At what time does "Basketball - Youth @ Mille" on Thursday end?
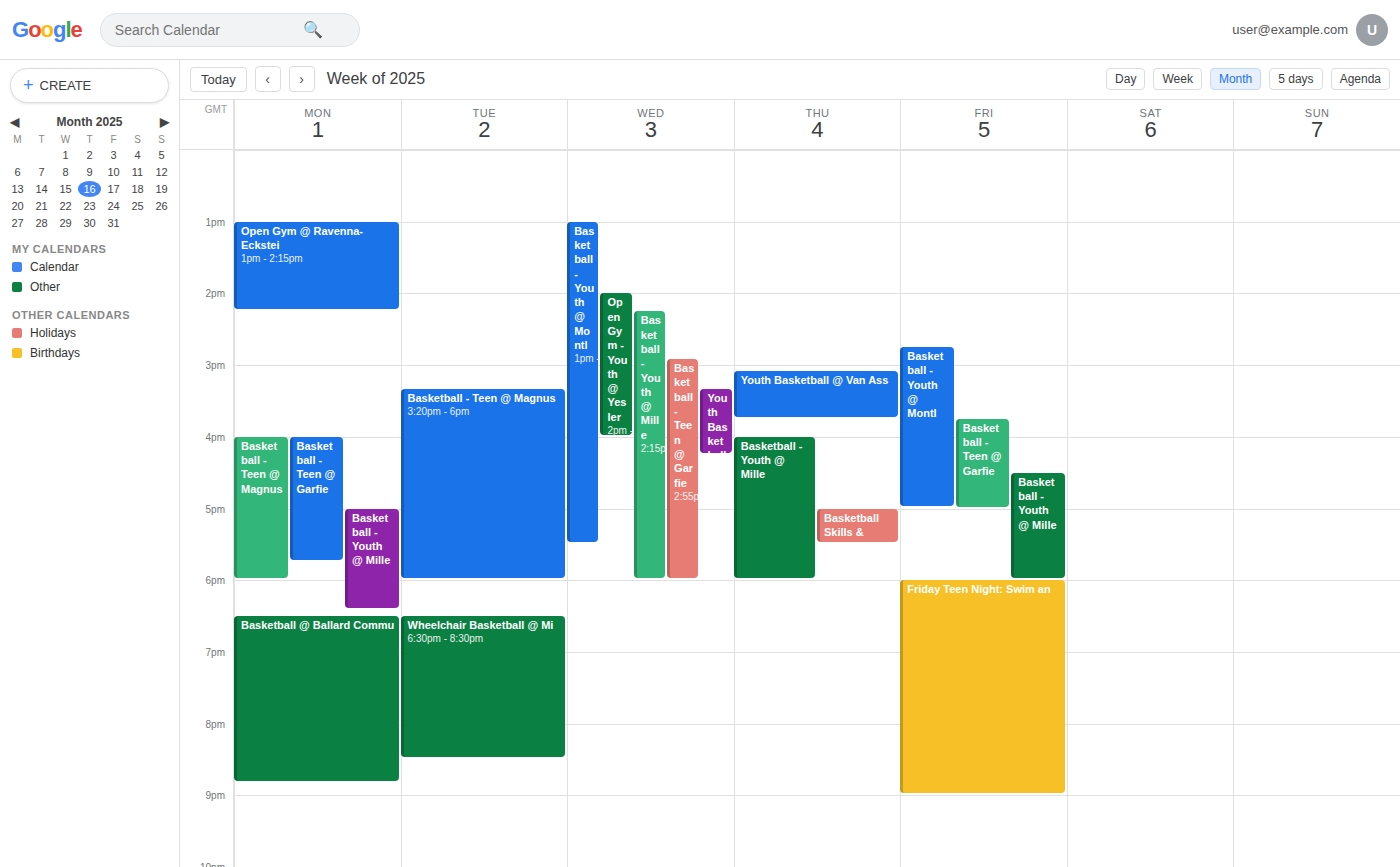
6:00 PM